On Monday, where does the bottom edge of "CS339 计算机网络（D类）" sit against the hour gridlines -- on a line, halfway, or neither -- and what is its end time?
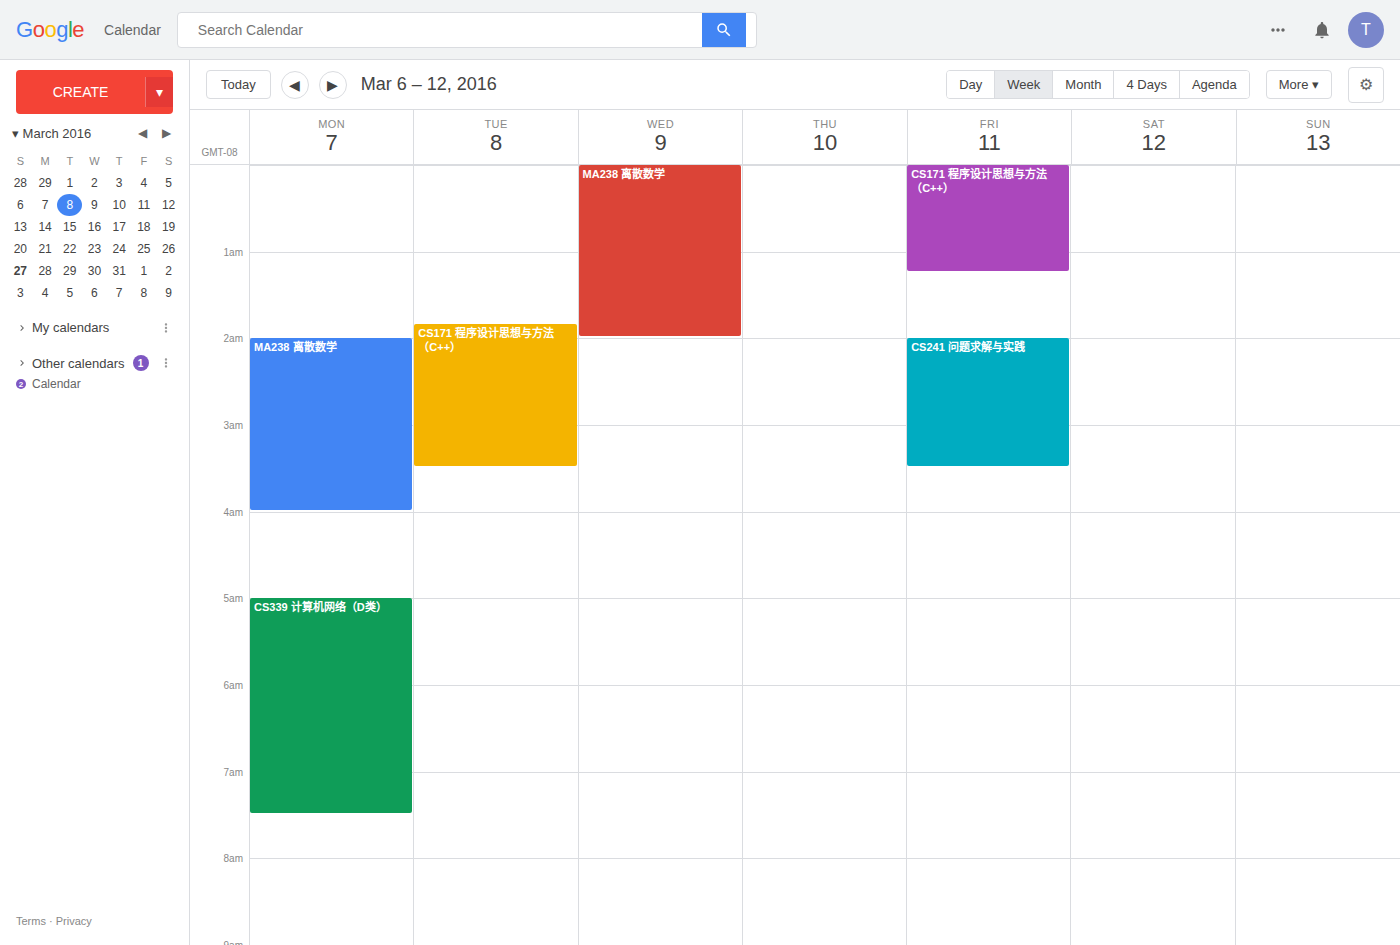
7:30 AM -- halfway between the 7 AM and 8 AM lines.